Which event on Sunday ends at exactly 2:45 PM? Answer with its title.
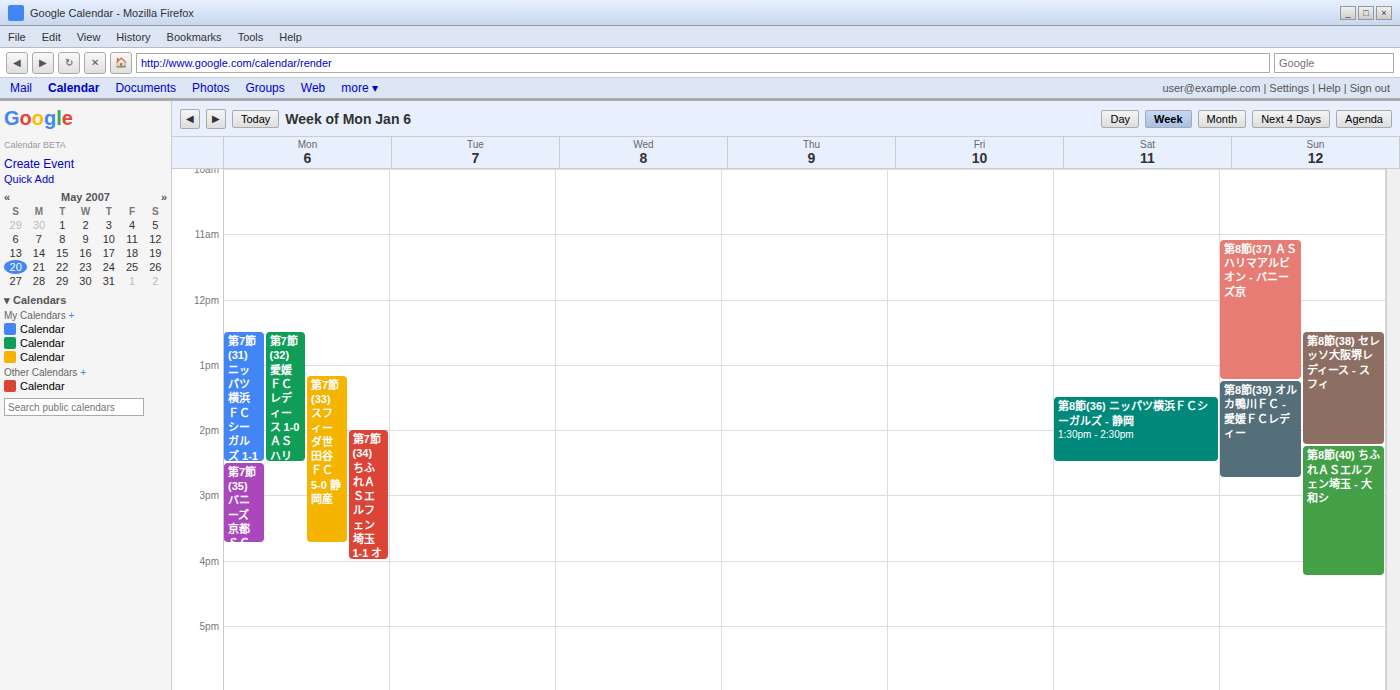
"第8節(39) オルカ鴨川ＦＣ - 愛媛ＦＣレディー"